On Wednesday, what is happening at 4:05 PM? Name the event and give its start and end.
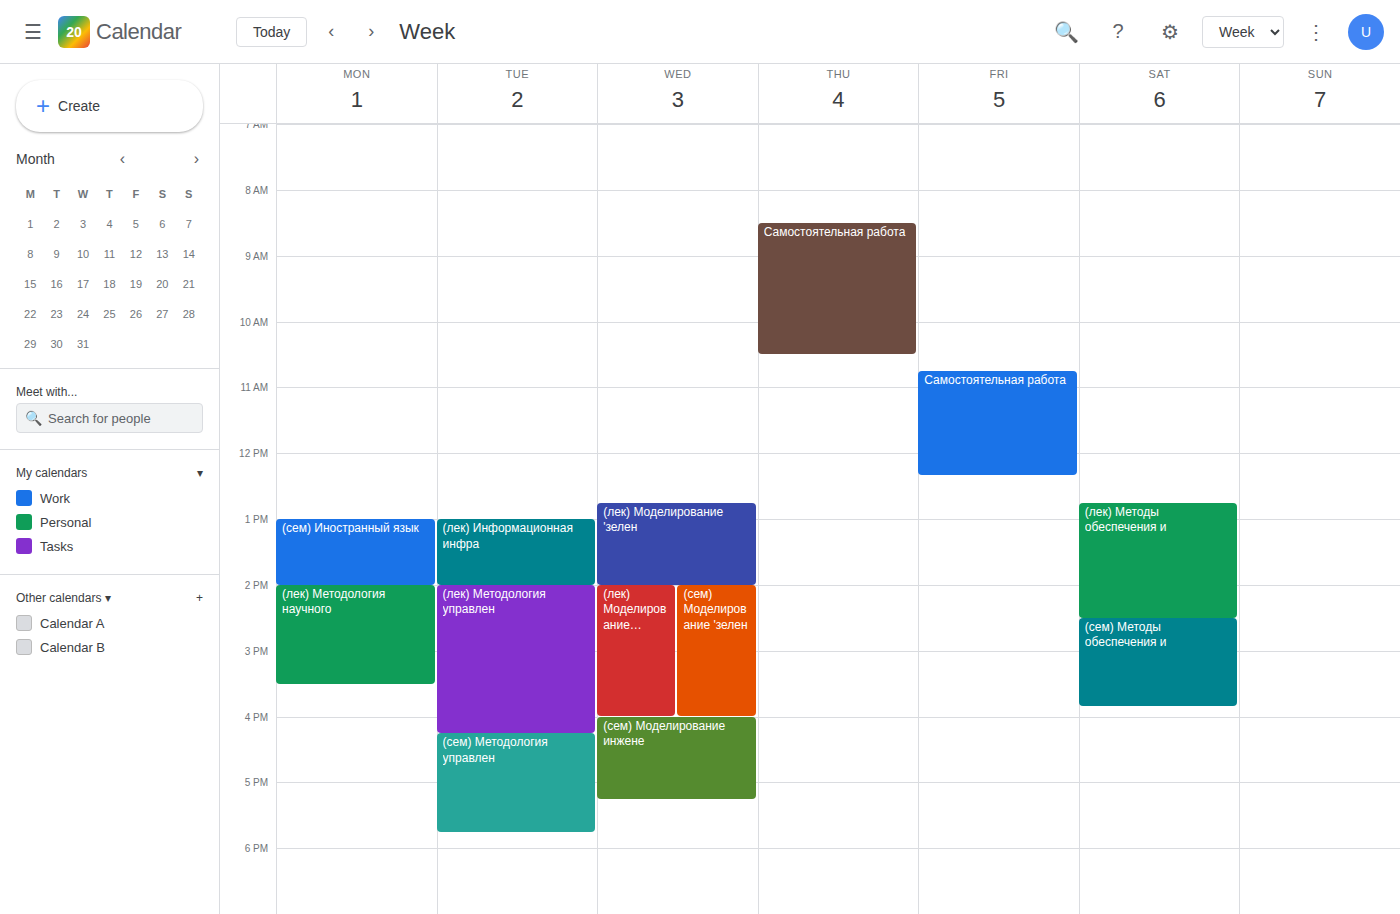
"(сем) Моделирование инжене", 4:00 PM to 5:15 PM